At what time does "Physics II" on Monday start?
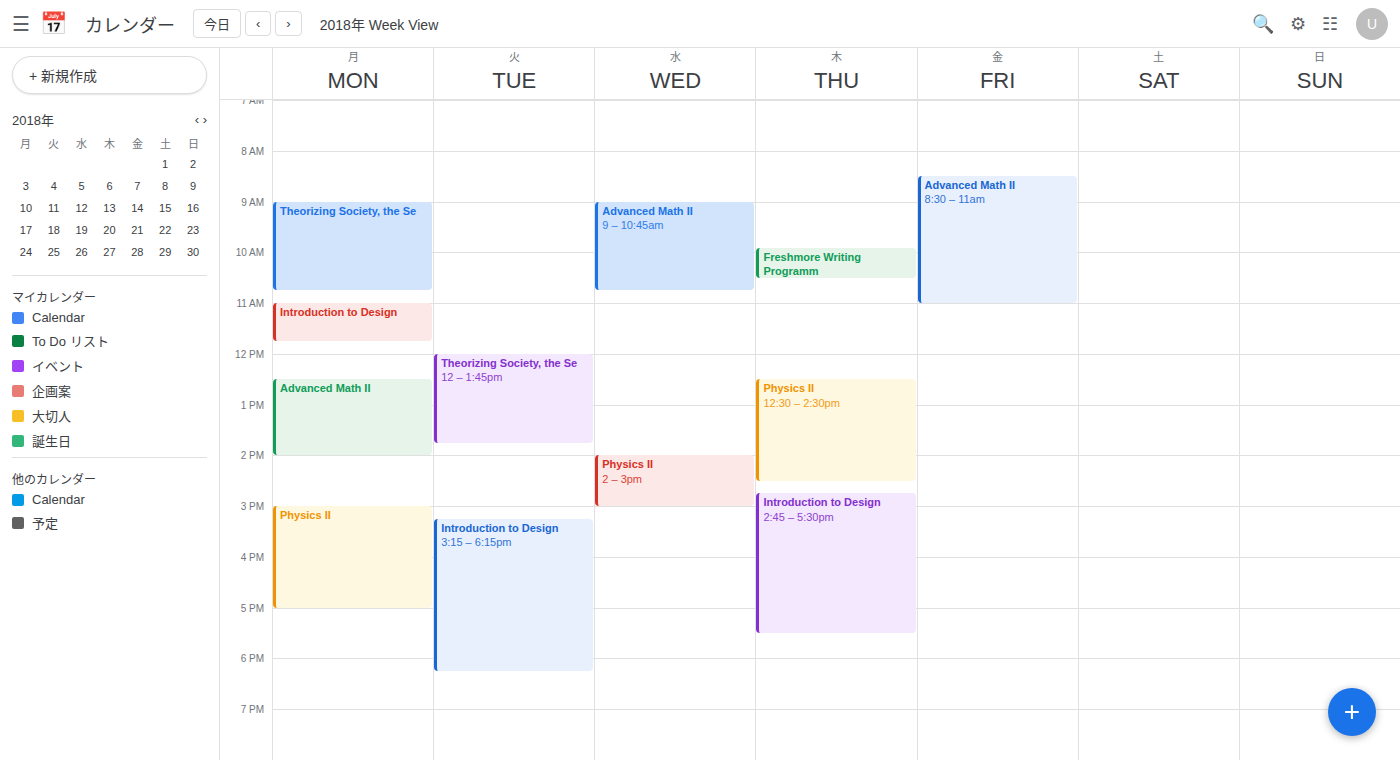
15:00